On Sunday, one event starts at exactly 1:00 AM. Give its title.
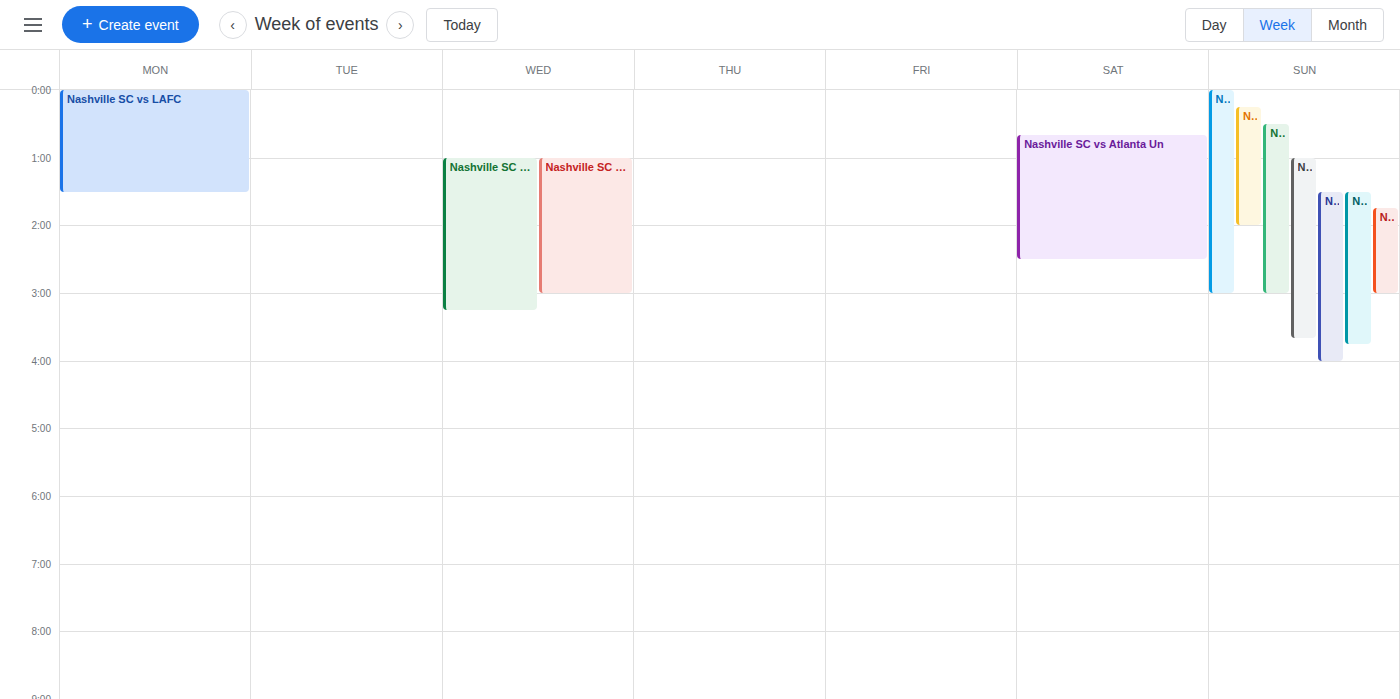
"Nashville SC vs D.C. Unite"